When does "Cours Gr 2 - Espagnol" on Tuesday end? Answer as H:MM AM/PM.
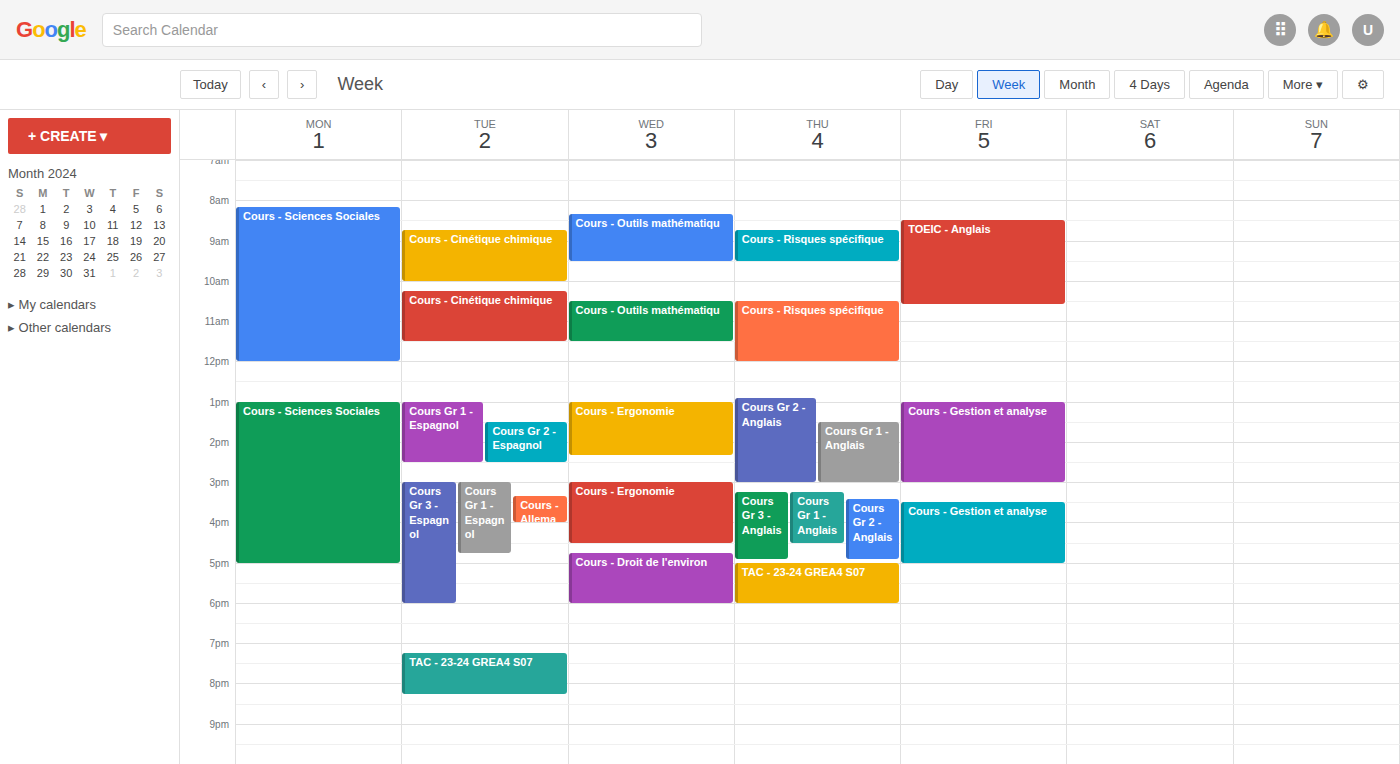
2:30 PM